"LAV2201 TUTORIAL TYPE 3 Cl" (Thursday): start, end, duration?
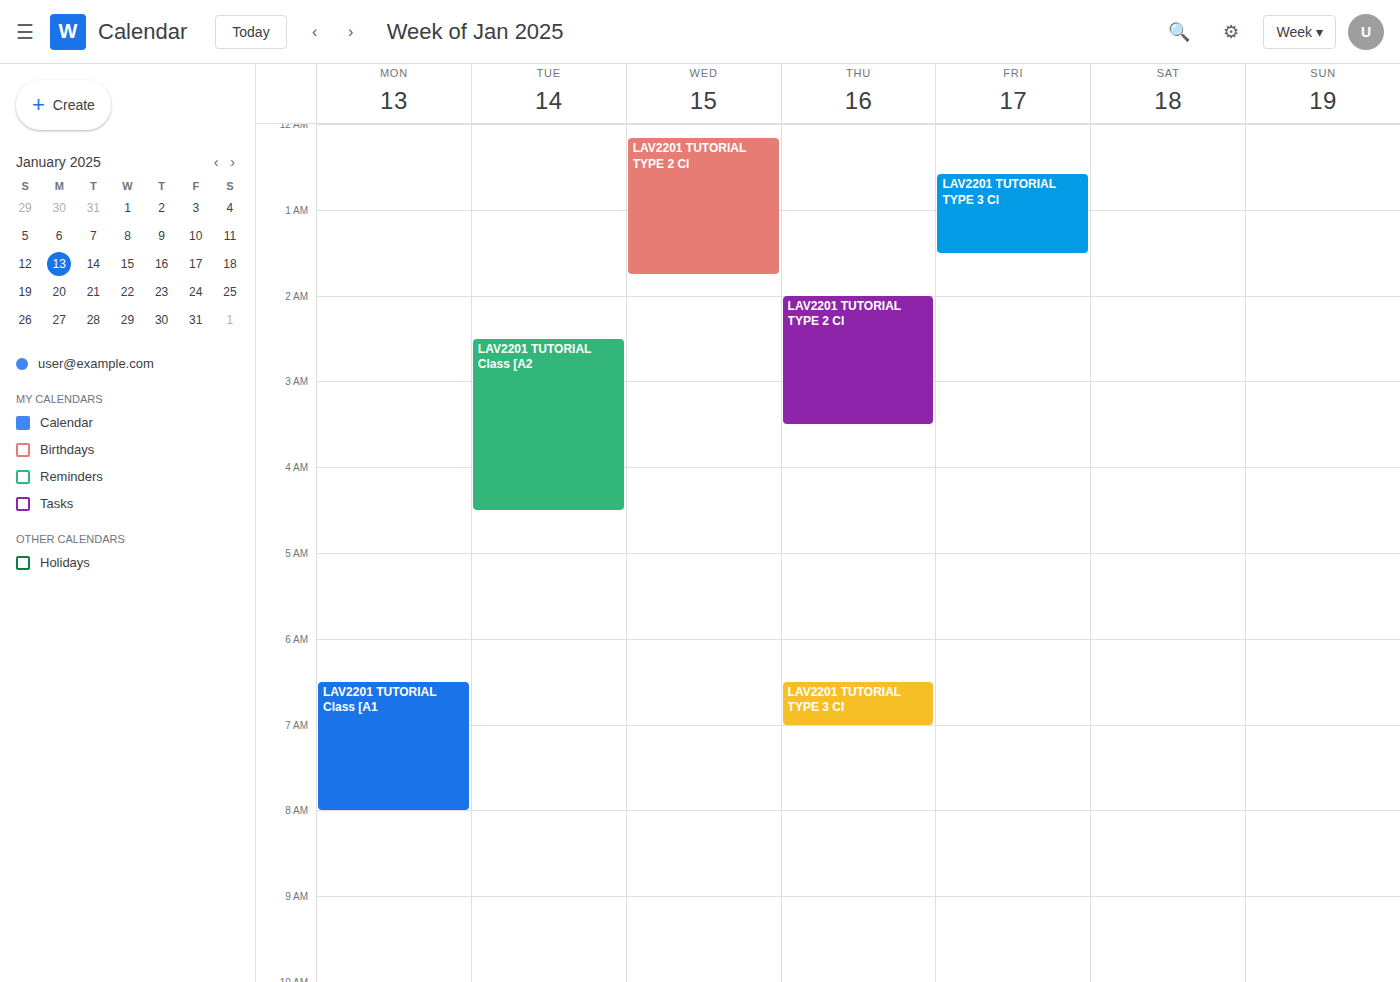
6:30 AM to 7:00 AM, 30 minutes